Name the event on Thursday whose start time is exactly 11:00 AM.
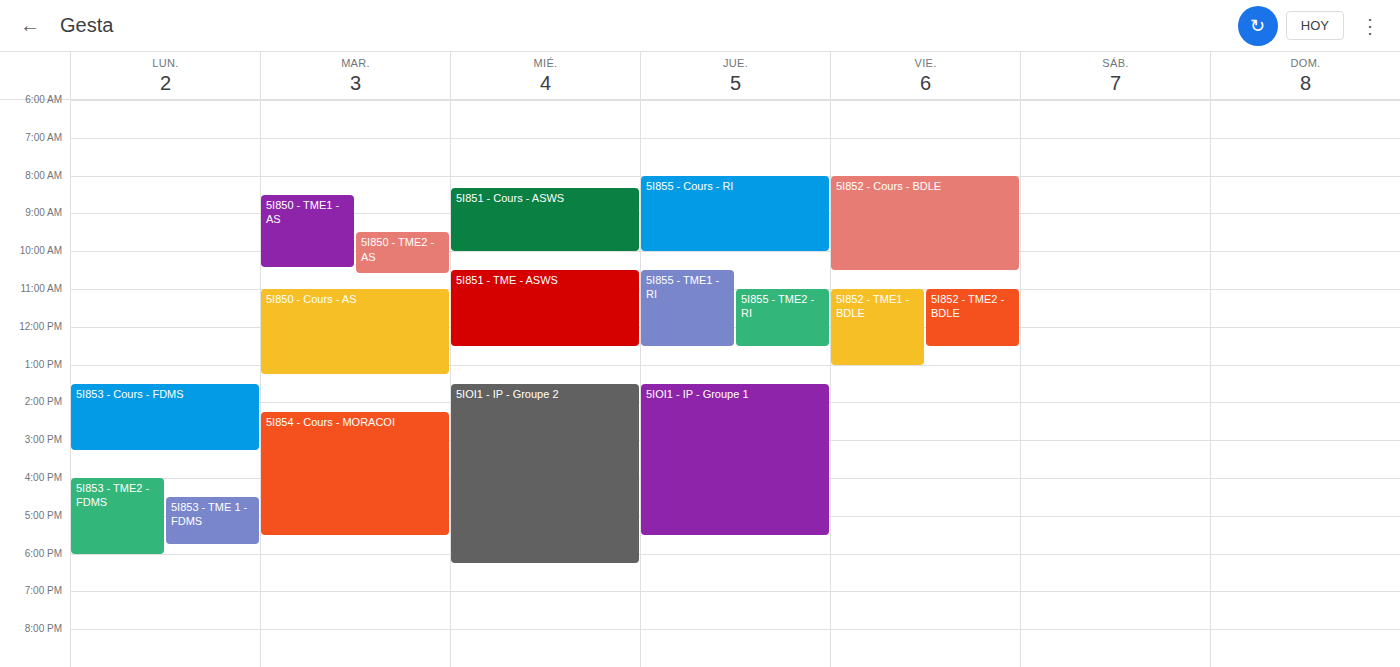
"5I855 - TME2 - RI"